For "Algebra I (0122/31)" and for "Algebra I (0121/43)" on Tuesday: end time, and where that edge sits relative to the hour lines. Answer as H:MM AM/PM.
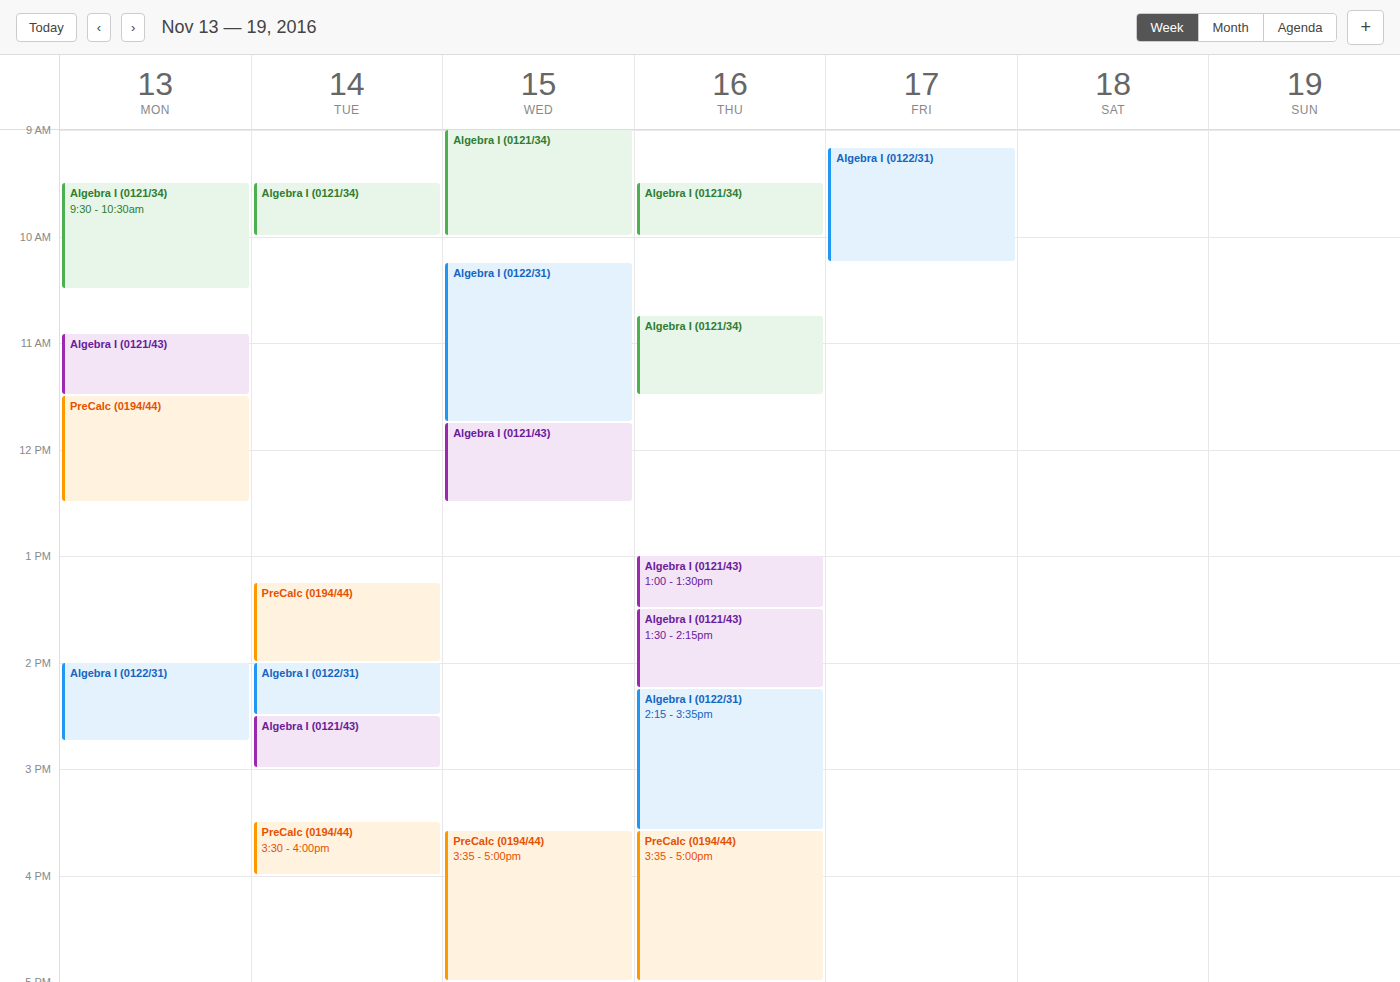
"Algebra I (0122/31)": 2:30 PM, halfway between the 2 PM and 3 PM lines. "Algebra I (0121/43)": 3:00 PM, exactly on the 3 PM line.